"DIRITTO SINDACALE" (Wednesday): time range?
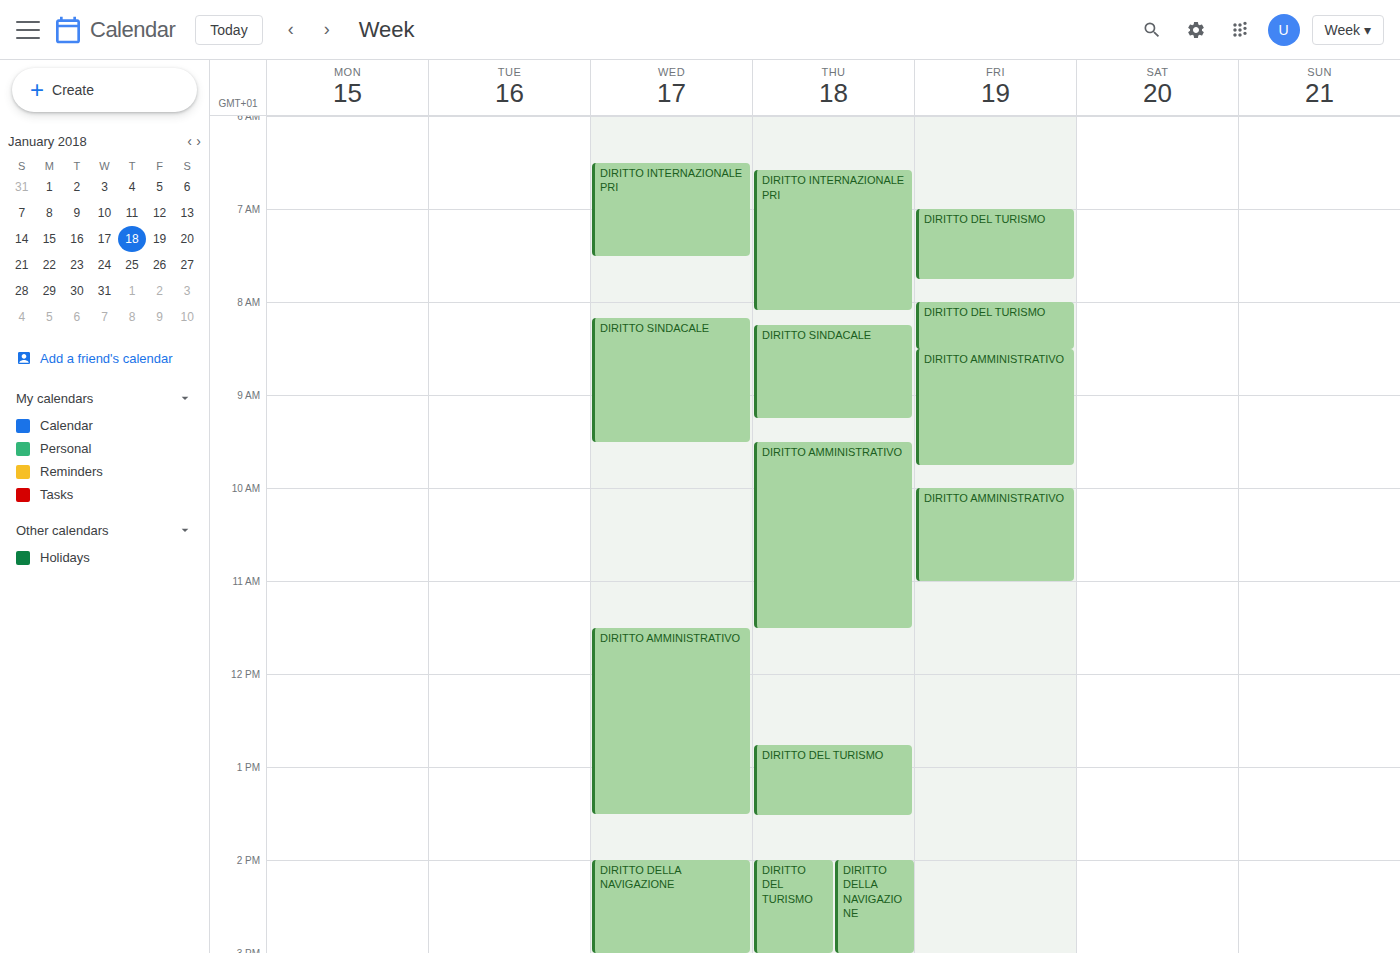
8:10 AM to 9:30 AM